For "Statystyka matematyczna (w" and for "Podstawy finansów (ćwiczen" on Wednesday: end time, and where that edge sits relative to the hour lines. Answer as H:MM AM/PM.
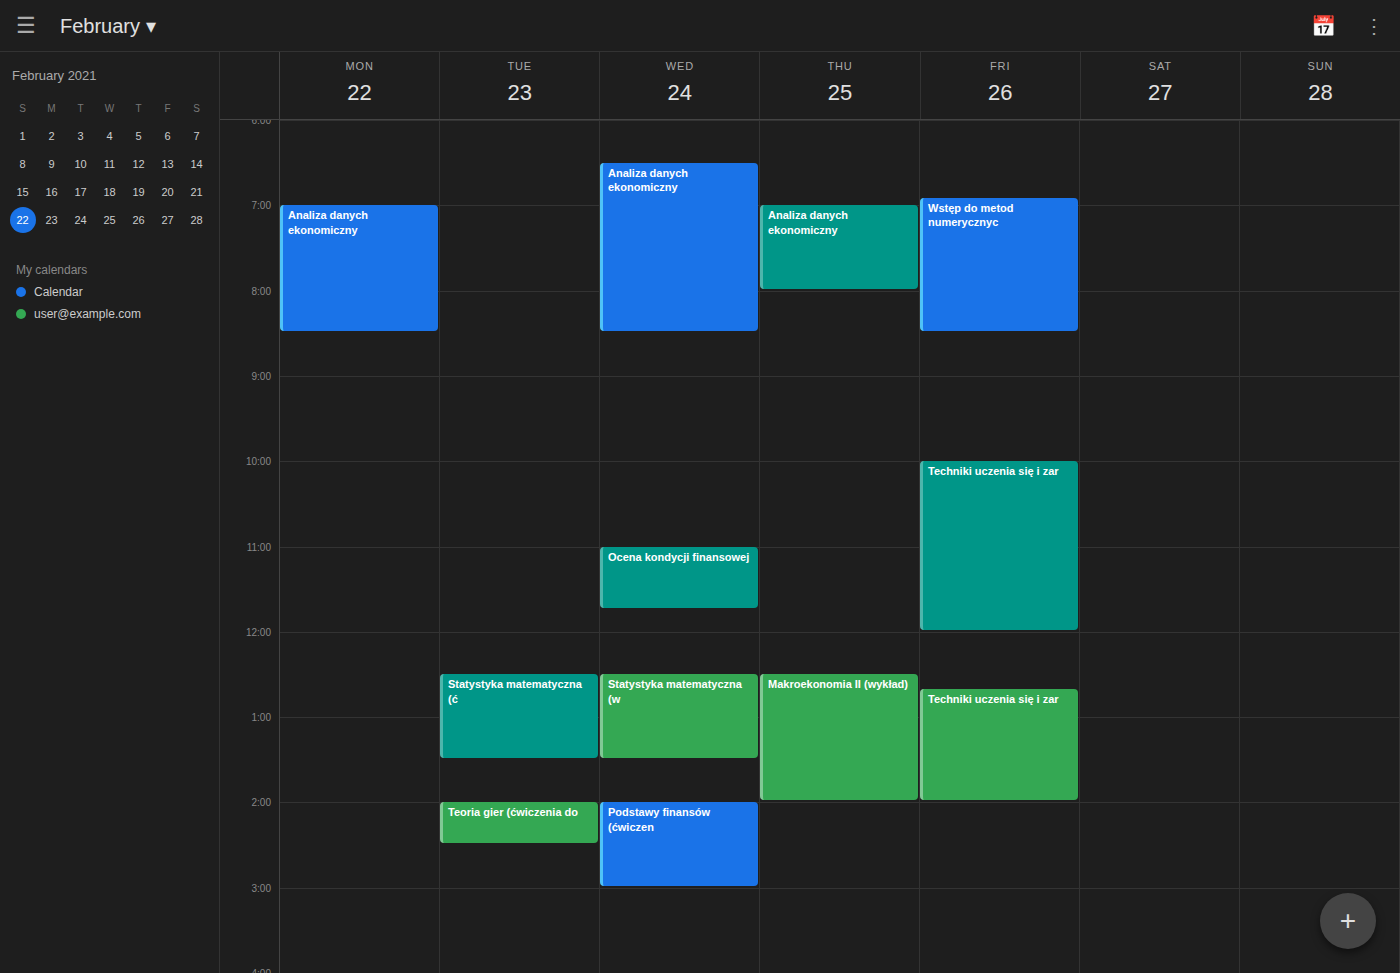
"Statystyka matematyczna (w": 1:30 PM, halfway between the 1 PM and 2 PM lines. "Podstawy finansów (ćwiczen": 3:00 PM, exactly on the 3 PM line.